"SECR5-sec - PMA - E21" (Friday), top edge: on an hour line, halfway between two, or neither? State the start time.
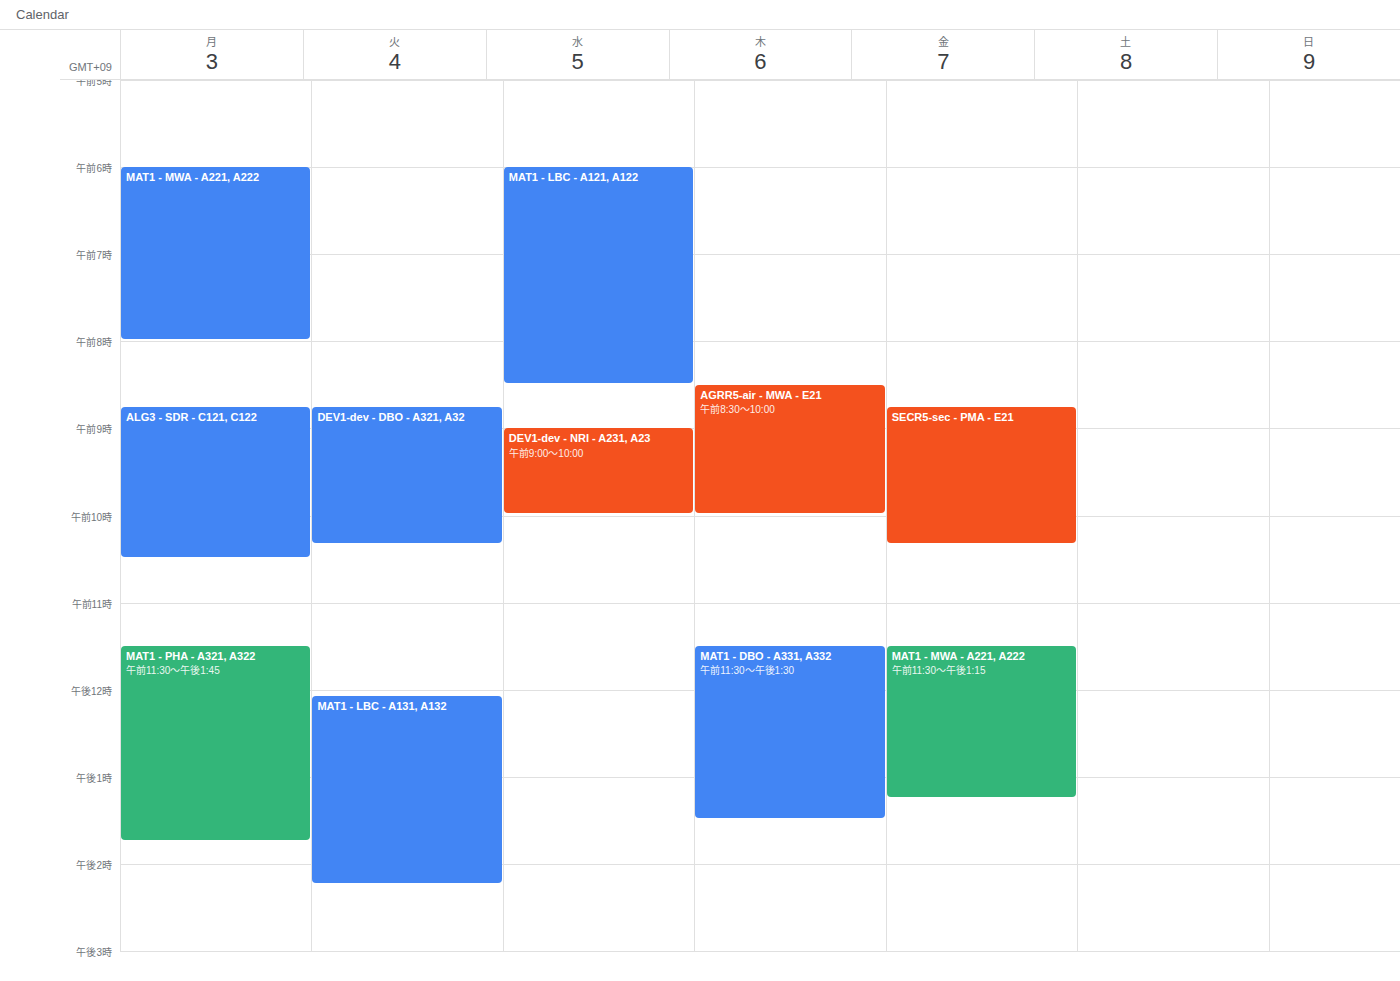
8:45 AM -- neither: three quarters of the way from the 8 AM line to the 9 AM line.